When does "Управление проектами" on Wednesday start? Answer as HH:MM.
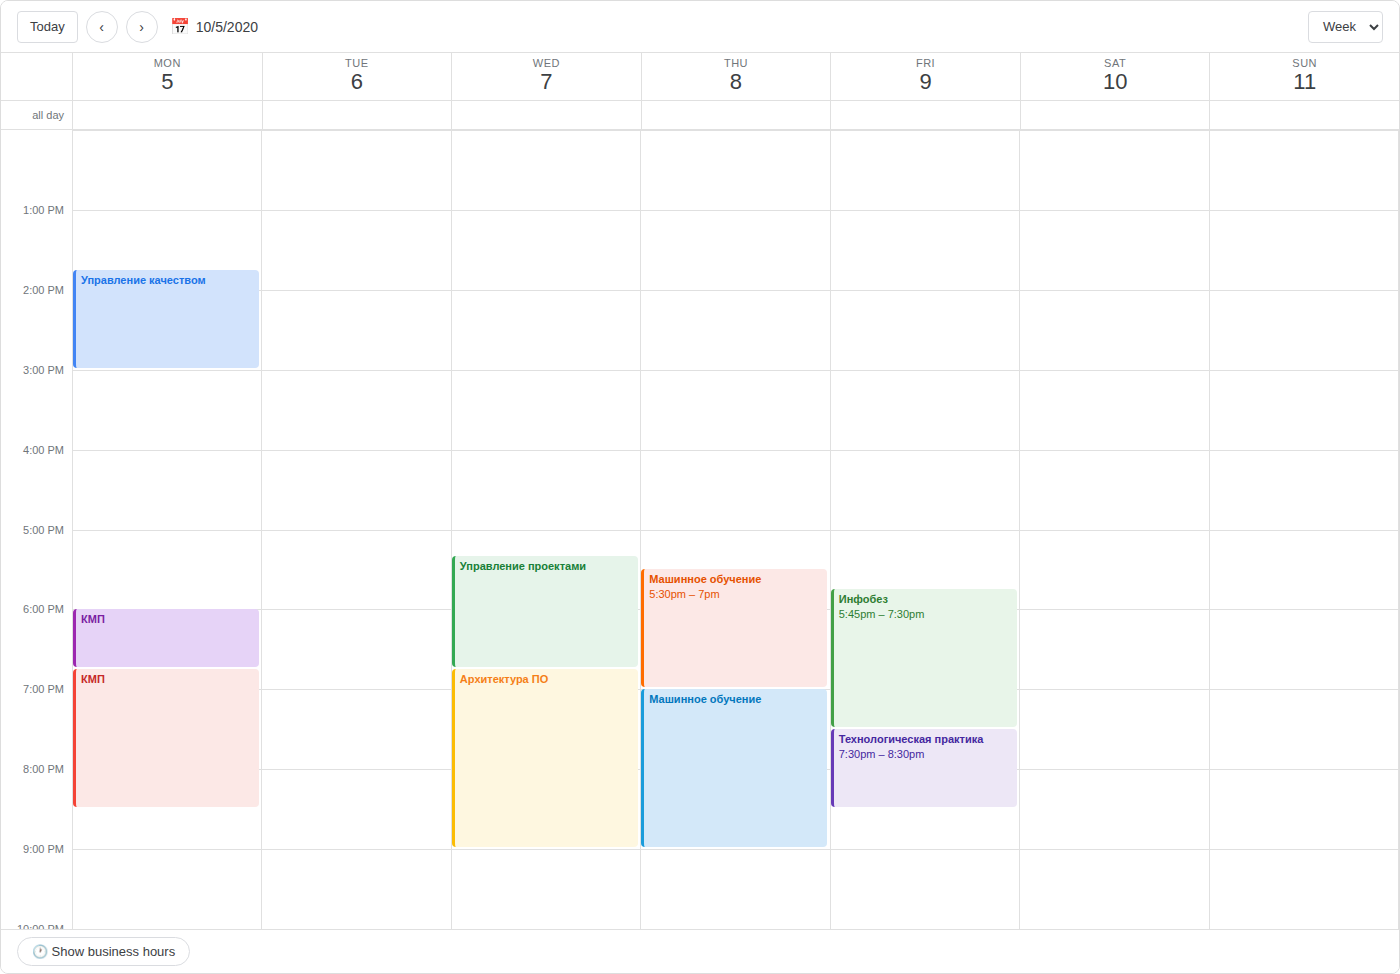
17:20